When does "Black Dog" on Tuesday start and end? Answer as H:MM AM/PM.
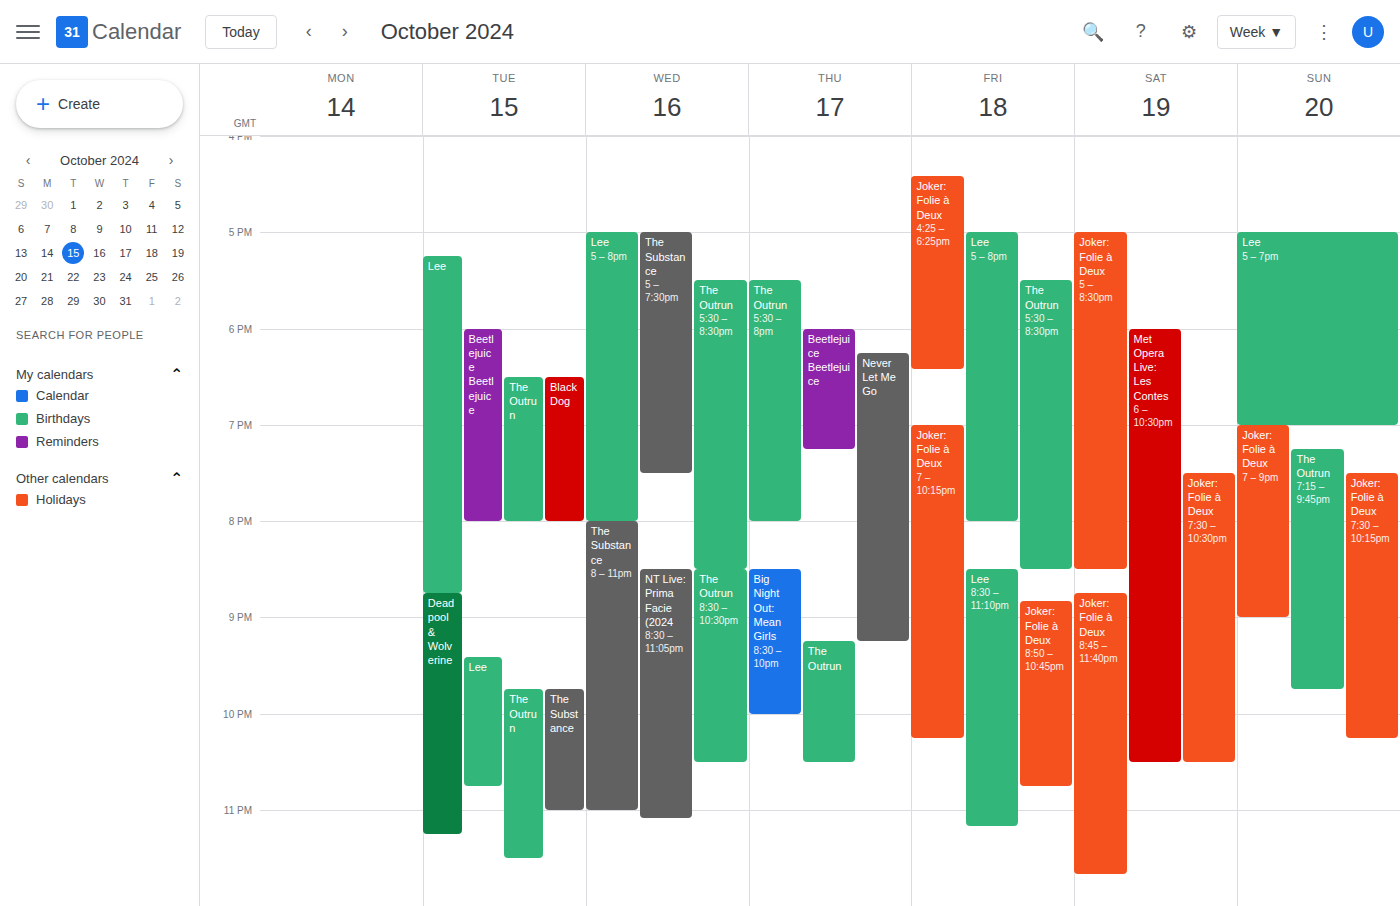
6:30 PM to 8:00 PM